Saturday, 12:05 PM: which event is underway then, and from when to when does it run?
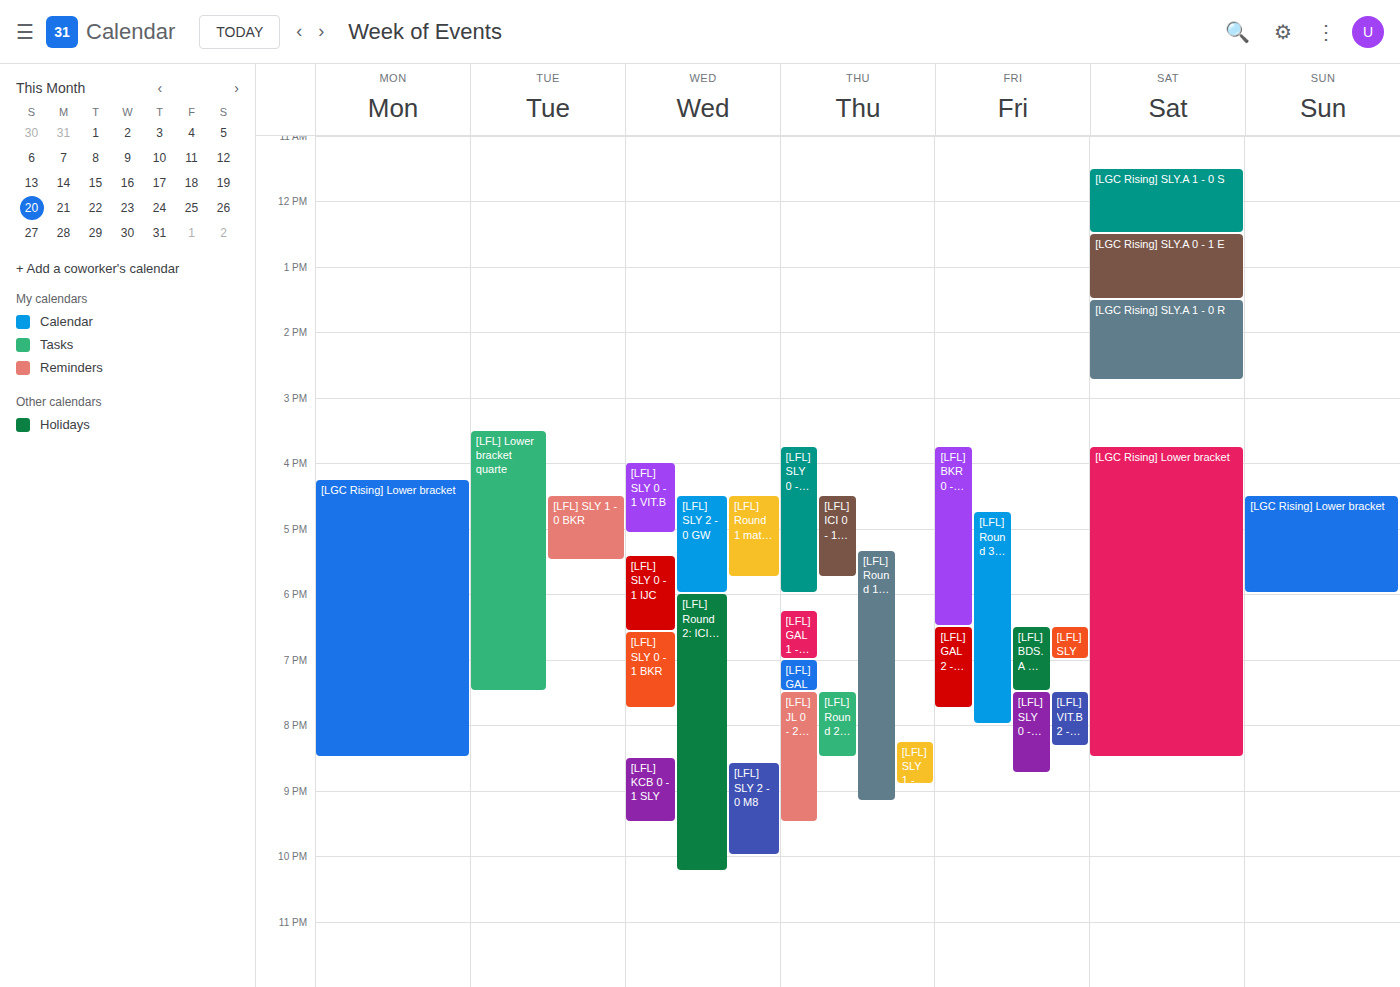
"[LGC Rising] SLY.A 1 - 0 S", 11:30 AM to 12:30 PM